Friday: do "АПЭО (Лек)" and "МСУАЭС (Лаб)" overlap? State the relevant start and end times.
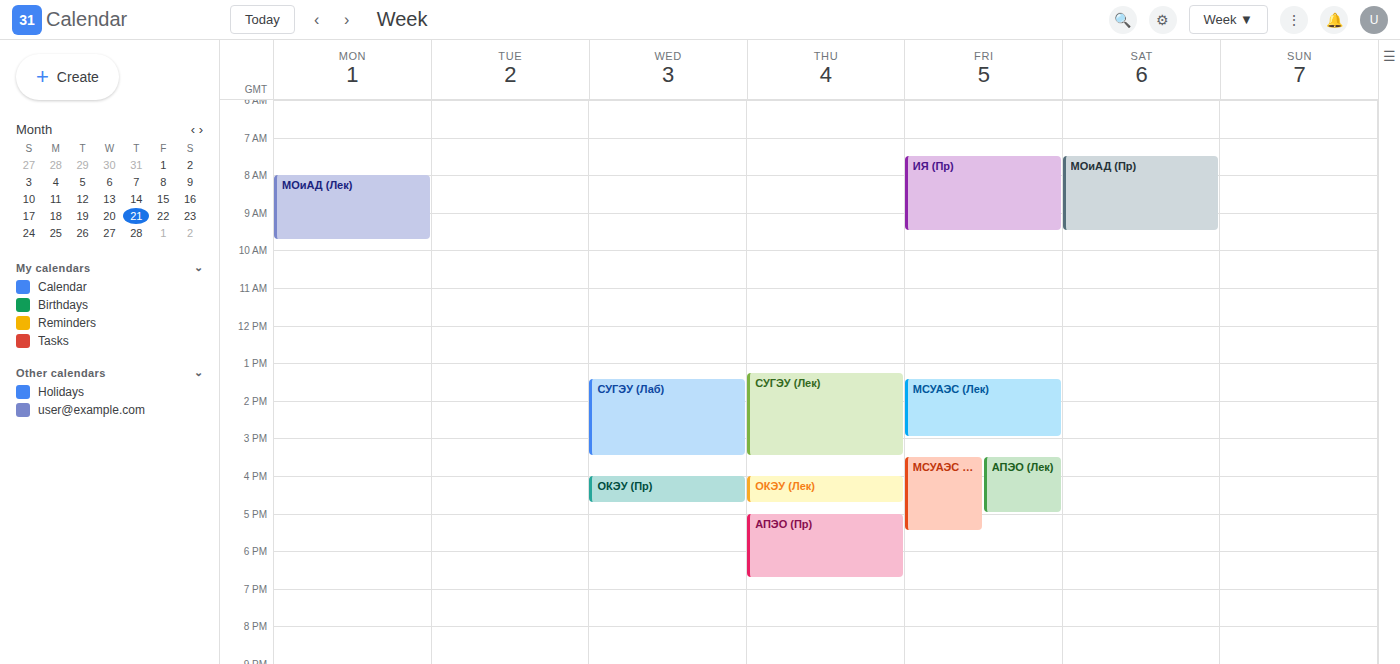
"АПЭО (Лек)" runs 3:30 PM to 5:00 PM, inside "МСУАЭС (Лаб)" -- they overlap.